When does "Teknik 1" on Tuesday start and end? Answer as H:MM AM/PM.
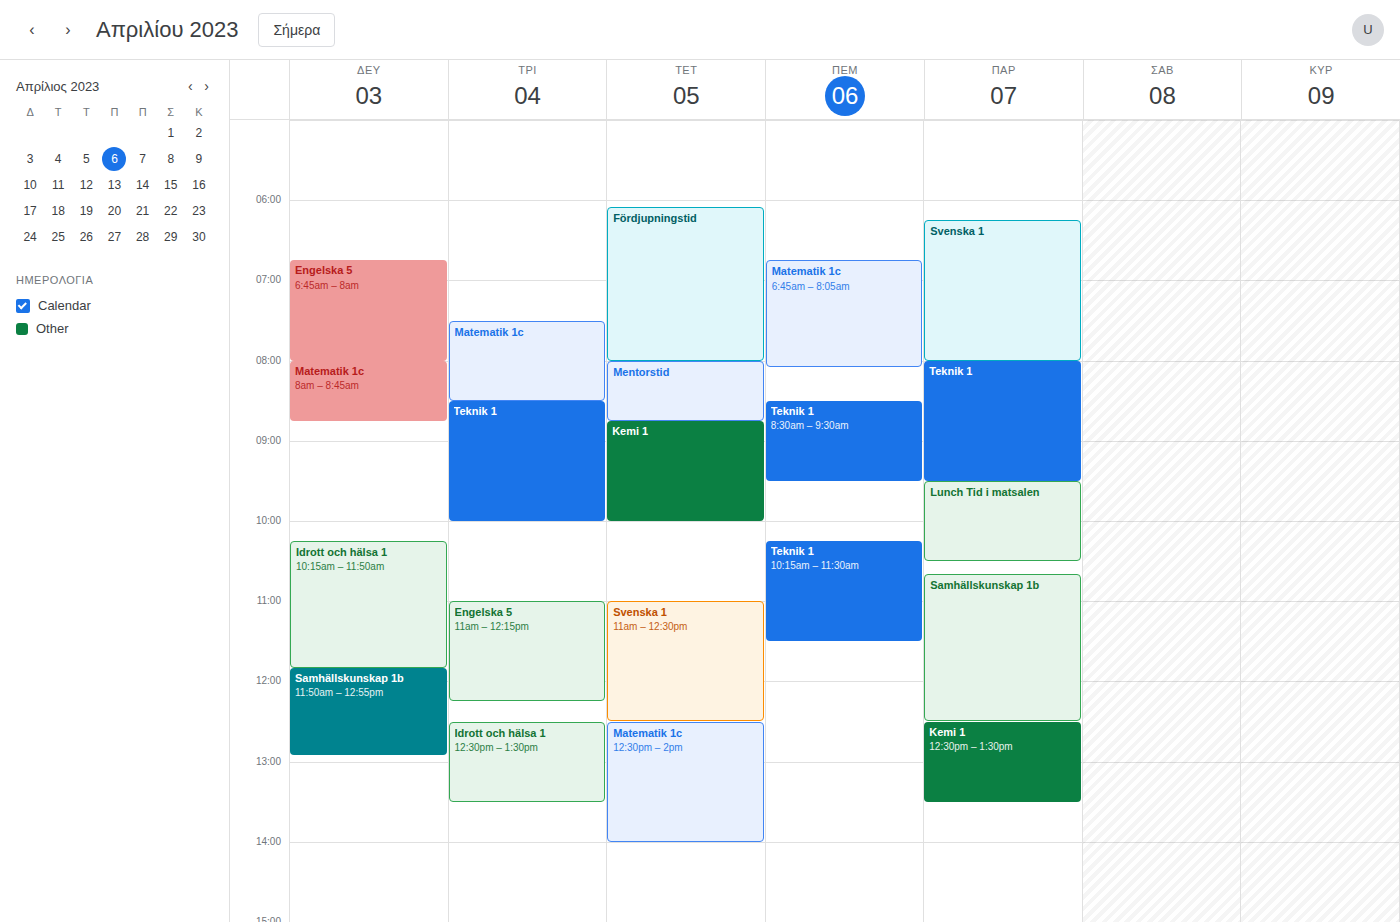
8:30 AM to 10:00 AM